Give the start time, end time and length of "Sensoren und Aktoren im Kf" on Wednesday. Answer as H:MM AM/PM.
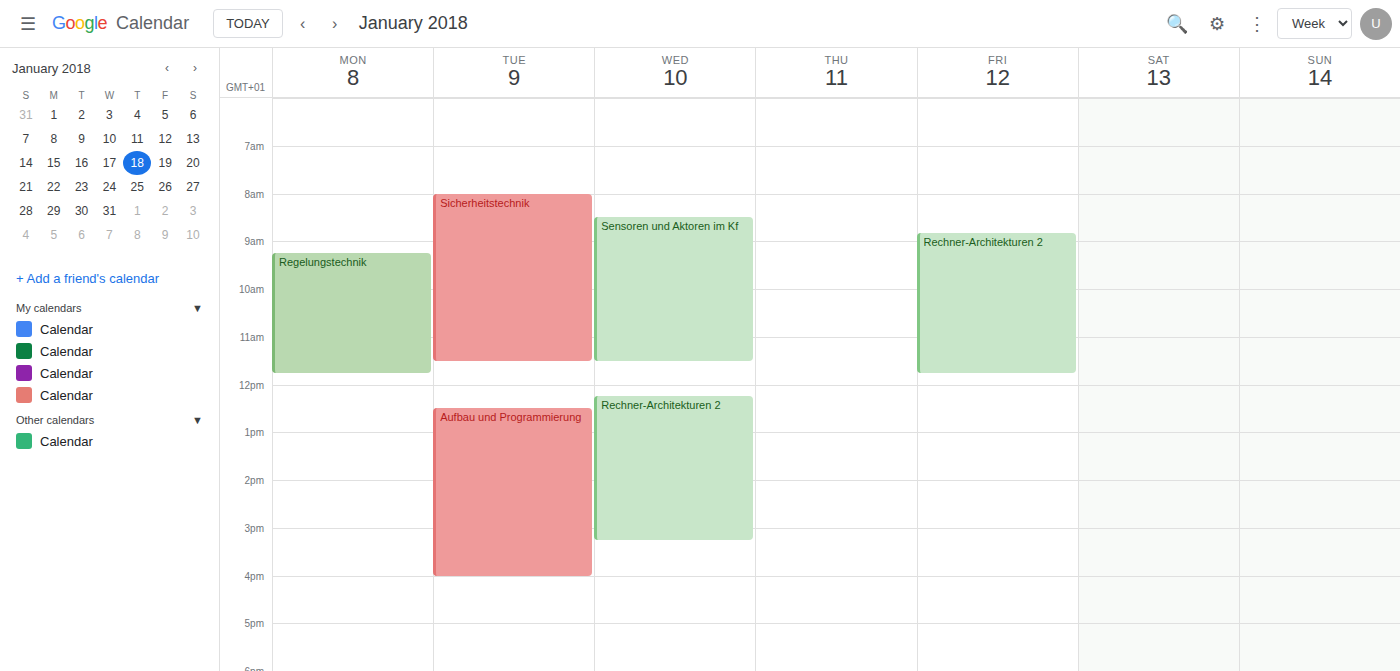
8:30 AM to 11:30 AM, 3 hours